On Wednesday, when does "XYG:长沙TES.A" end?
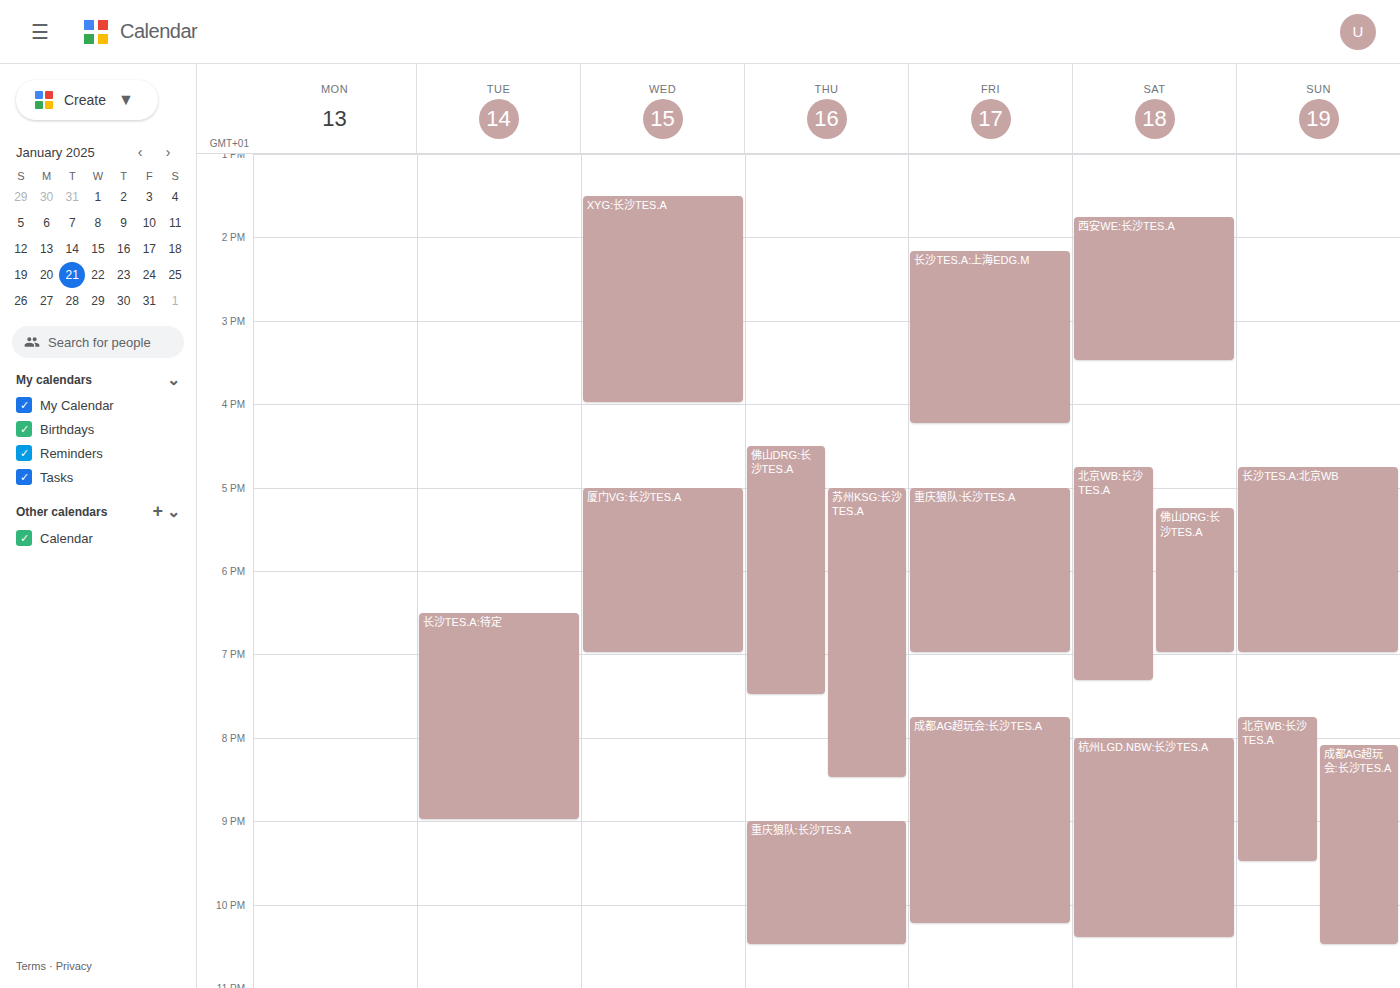
4:00 PM